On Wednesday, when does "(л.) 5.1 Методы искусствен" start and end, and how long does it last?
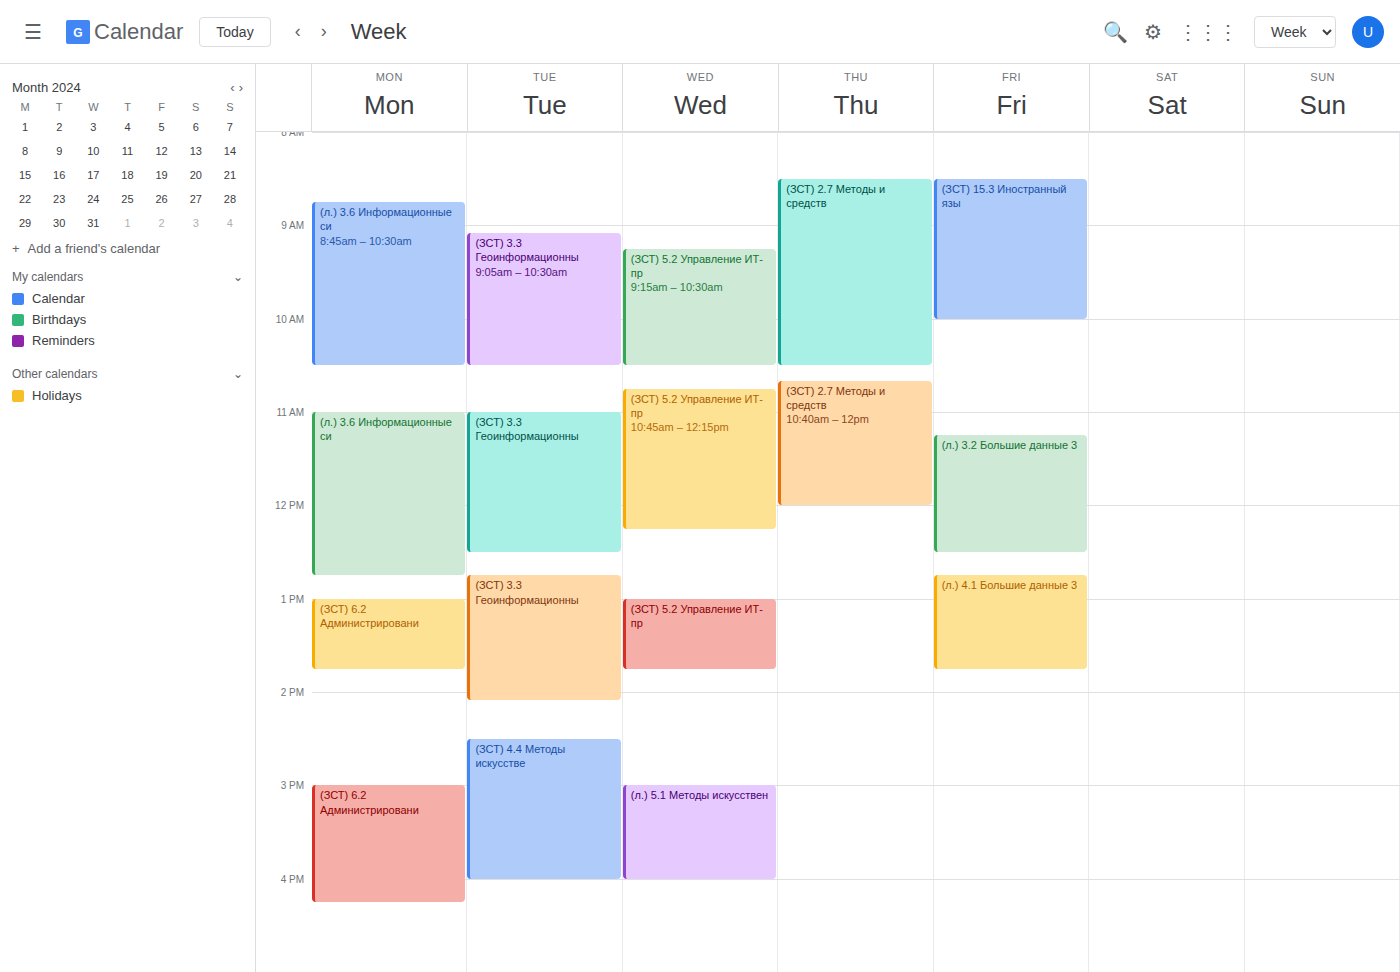
3:00 PM to 4:00 PM, 1 hour